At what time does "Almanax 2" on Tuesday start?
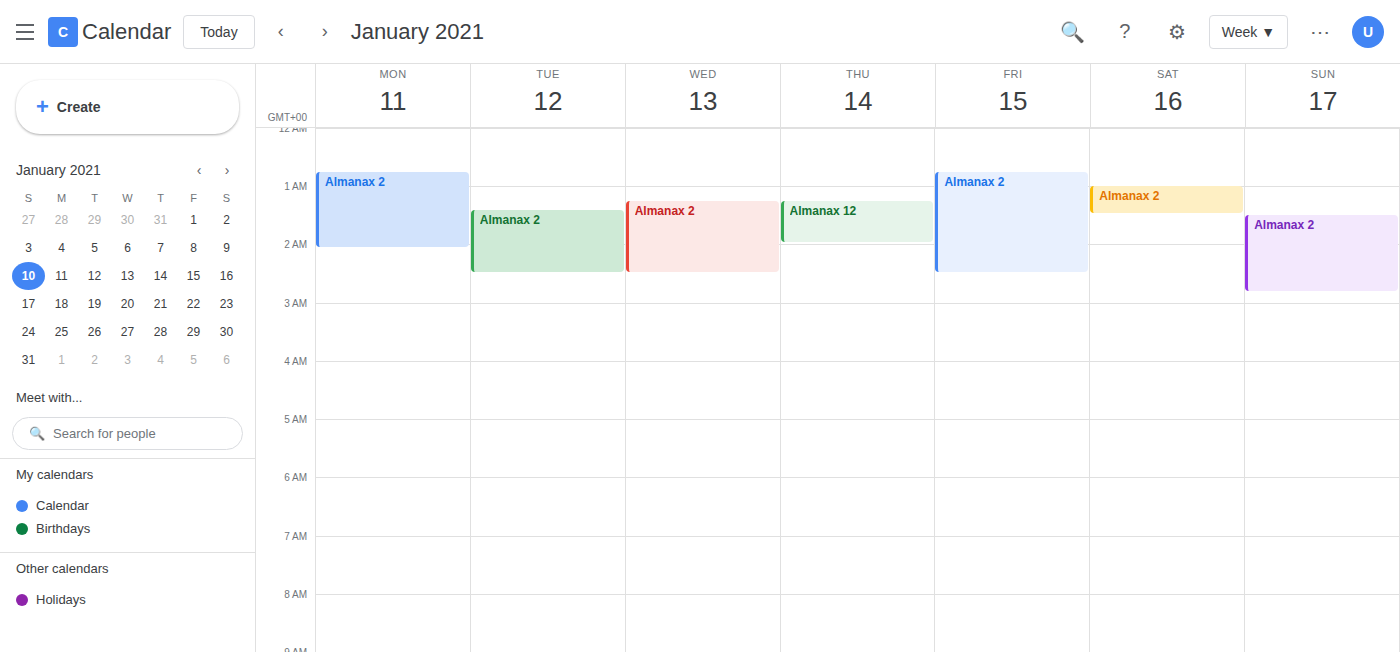
1:25 AM